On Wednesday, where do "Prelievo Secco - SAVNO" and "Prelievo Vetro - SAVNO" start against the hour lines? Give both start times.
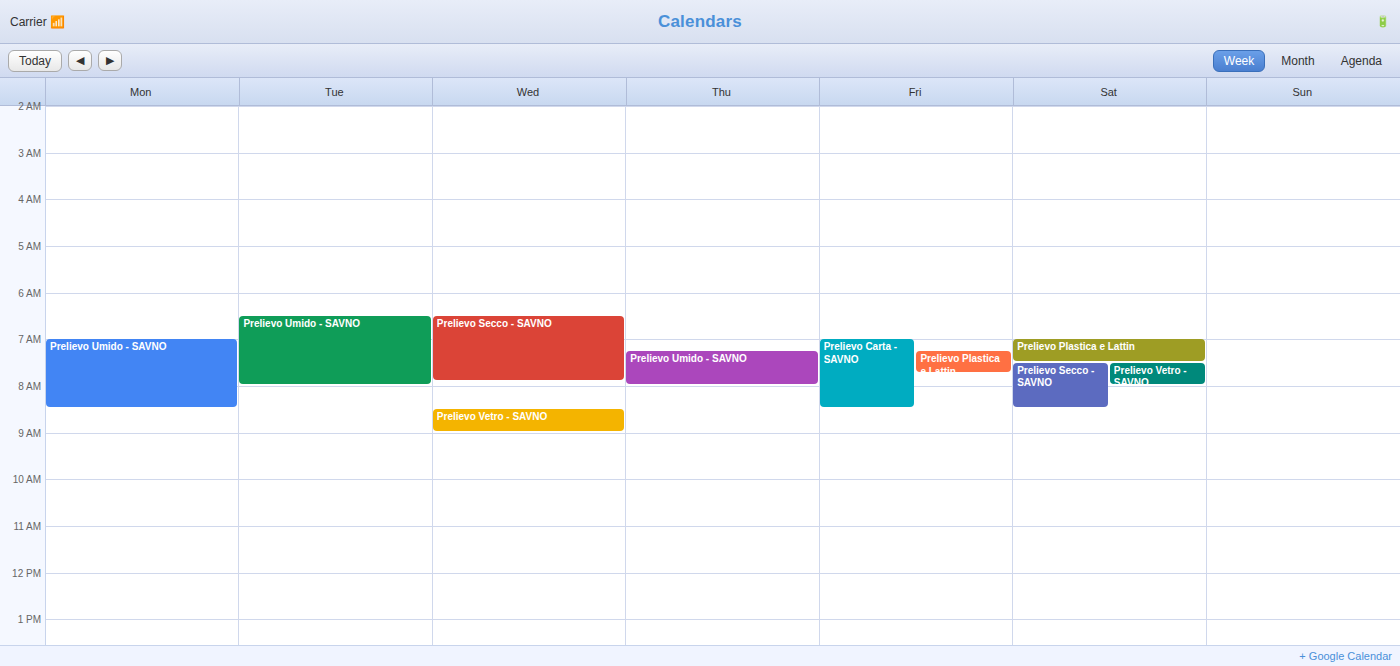
"Prelievo Secco - SAVNO": 6:30 AM, halfway between the 6 AM and 7 AM lines. "Prelievo Vetro - SAVNO": 8:30 AM, halfway between the 8 AM and 9 AM lines.